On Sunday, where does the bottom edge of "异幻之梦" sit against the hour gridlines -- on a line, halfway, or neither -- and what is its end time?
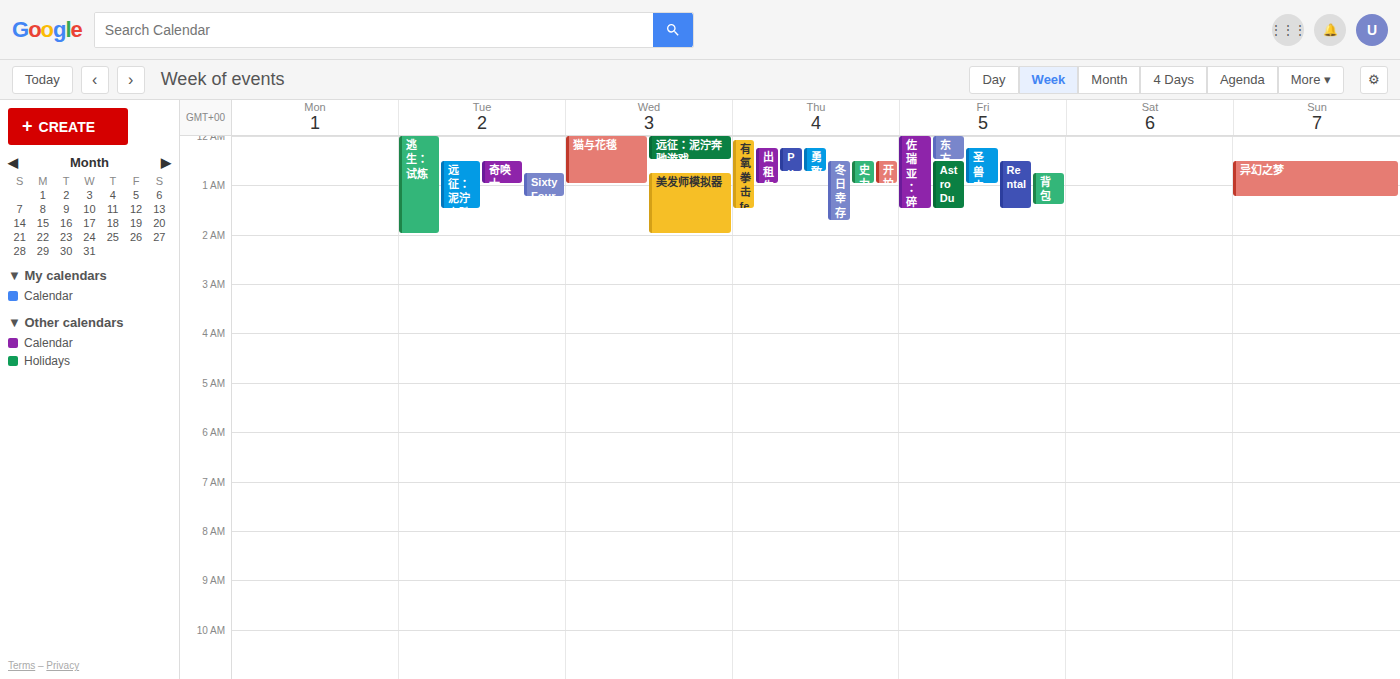
1:15 AM -- neither: a quarter of the way from the 1 AM line to the 2 AM line.